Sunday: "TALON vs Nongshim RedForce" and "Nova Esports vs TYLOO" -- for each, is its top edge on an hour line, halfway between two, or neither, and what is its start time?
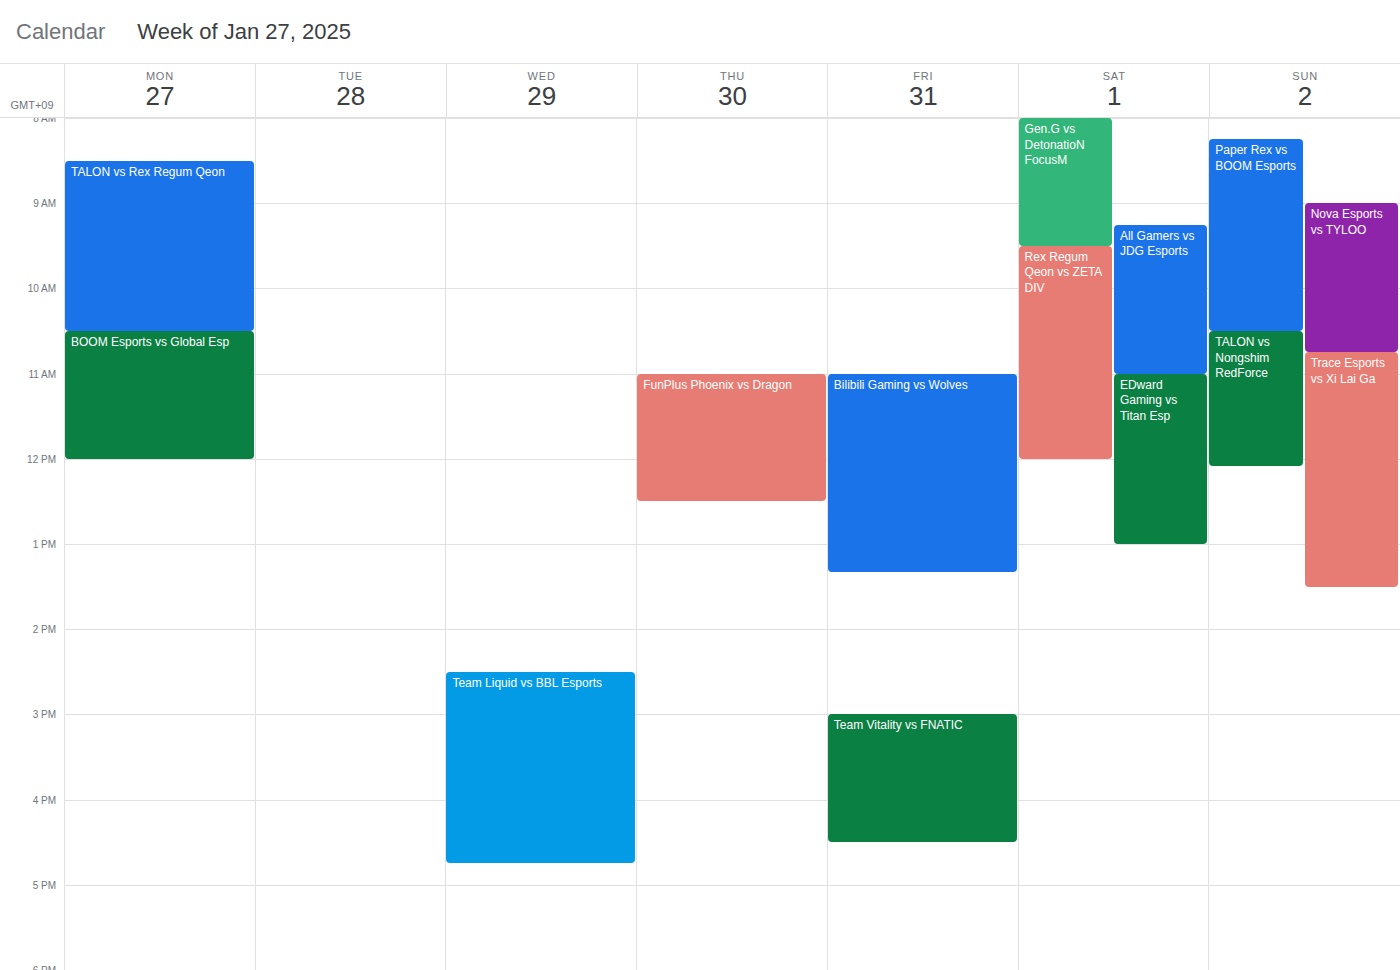
"TALON vs Nongshim RedForce": 10:30 AM, halfway between the 10 AM and 11 AM lines. "Nova Esports vs TYLOO": 9:00 AM, exactly on the 9 AM line.